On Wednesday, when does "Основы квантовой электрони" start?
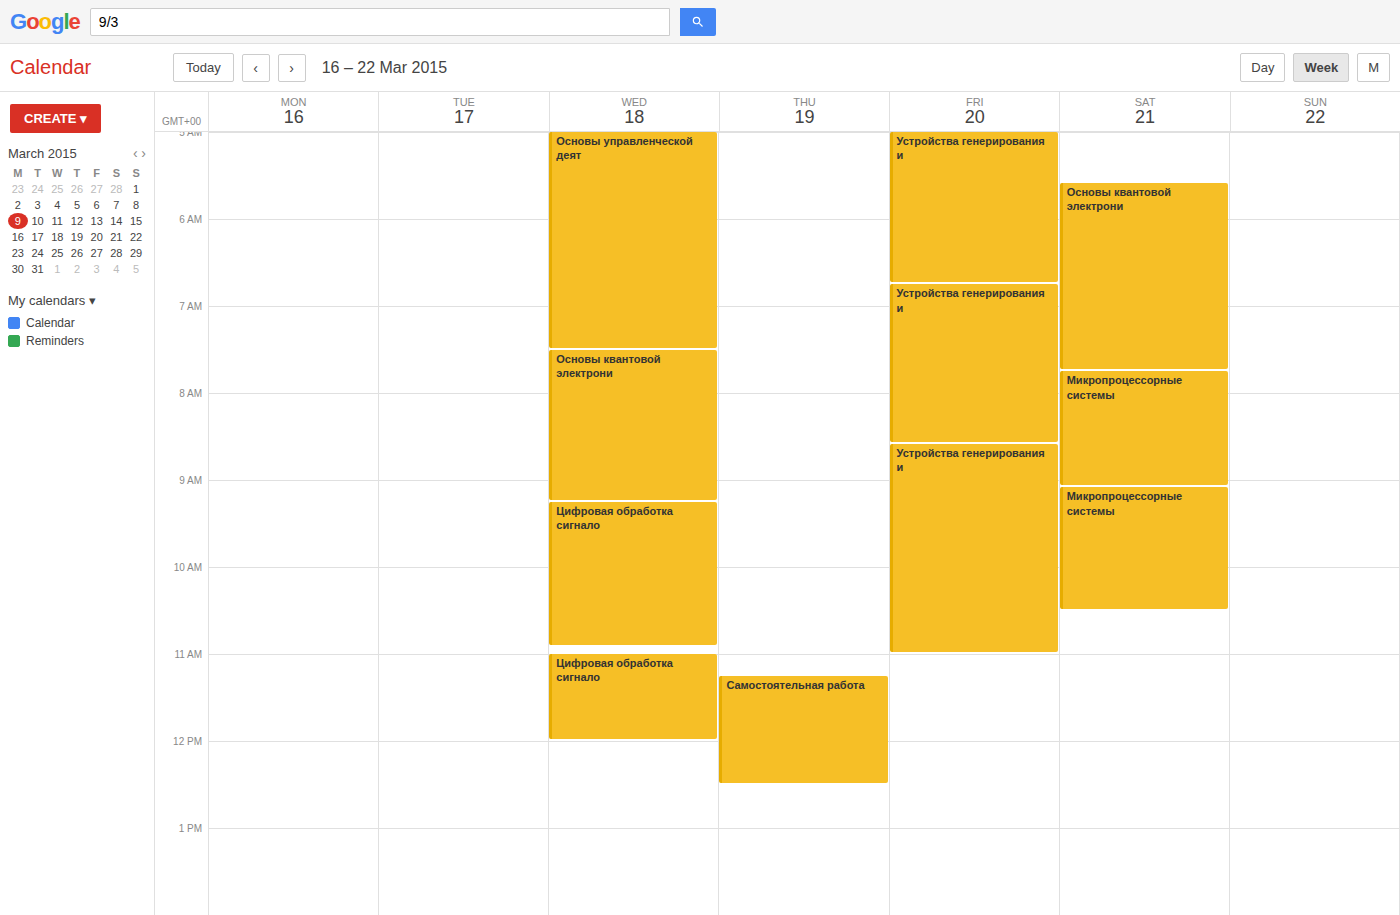
7:30 AM